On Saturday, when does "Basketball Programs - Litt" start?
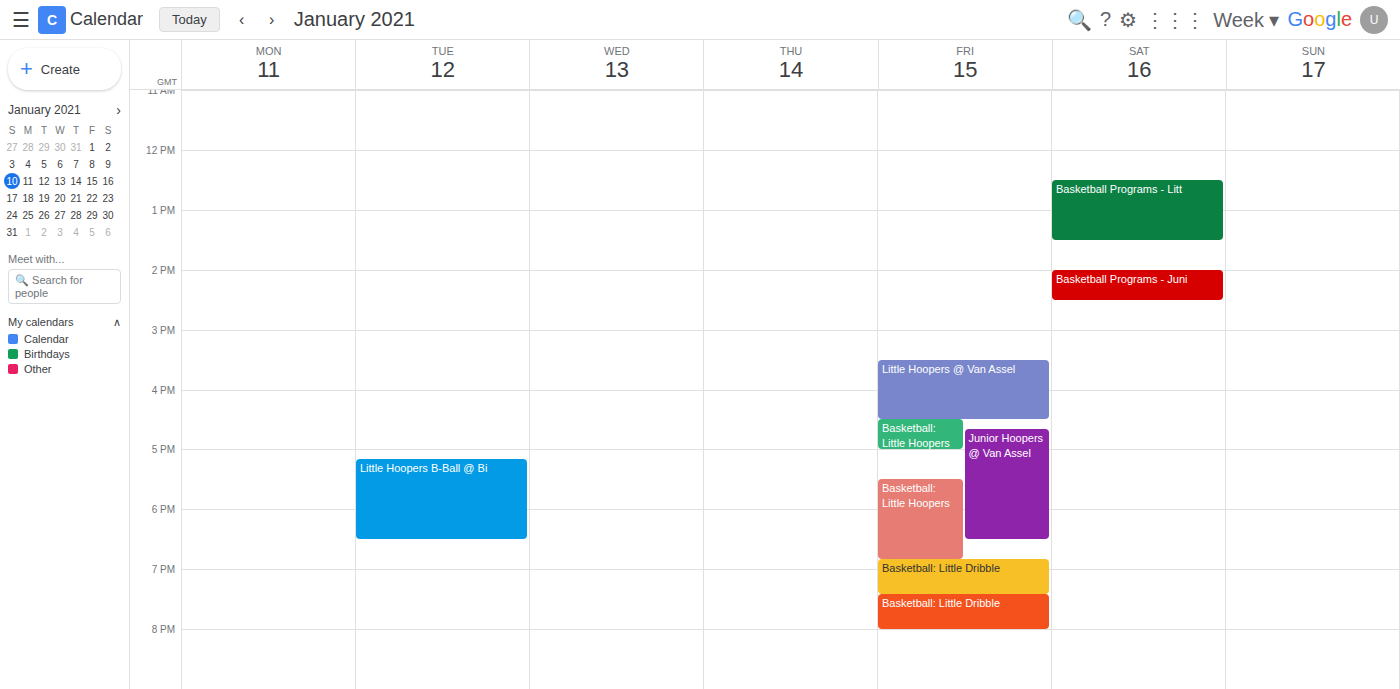
12:30 PM